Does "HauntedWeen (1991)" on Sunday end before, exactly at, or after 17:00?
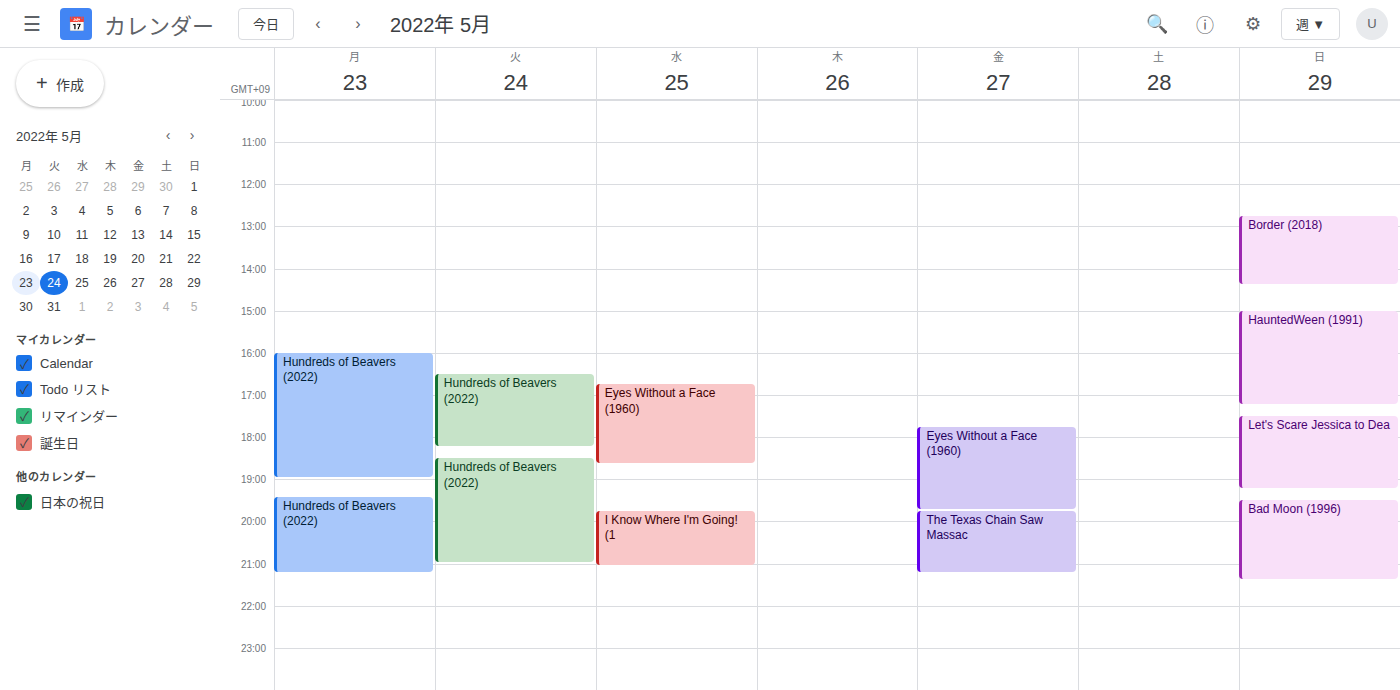
17:15 -- after 17:00, 15 minutes below the 17:00 line.